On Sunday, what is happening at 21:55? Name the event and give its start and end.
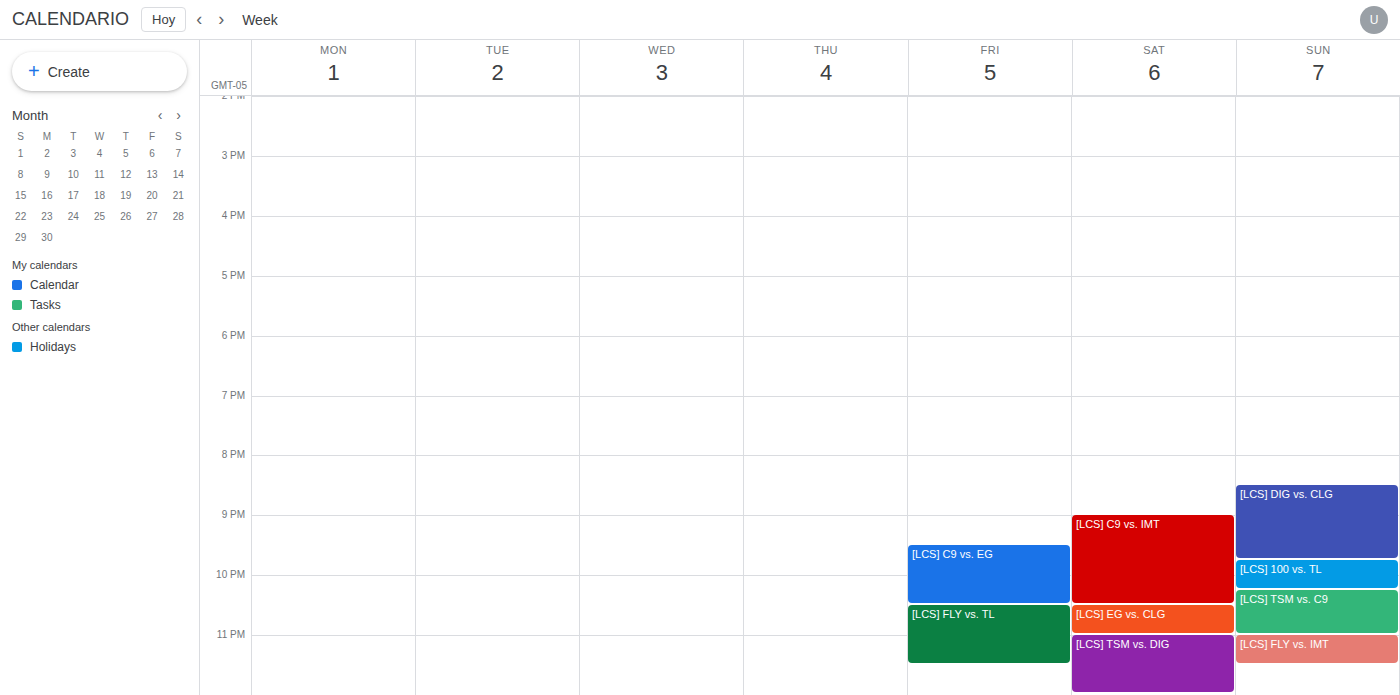
"[LCS] 100 vs. TL", 21:45 to 22:15